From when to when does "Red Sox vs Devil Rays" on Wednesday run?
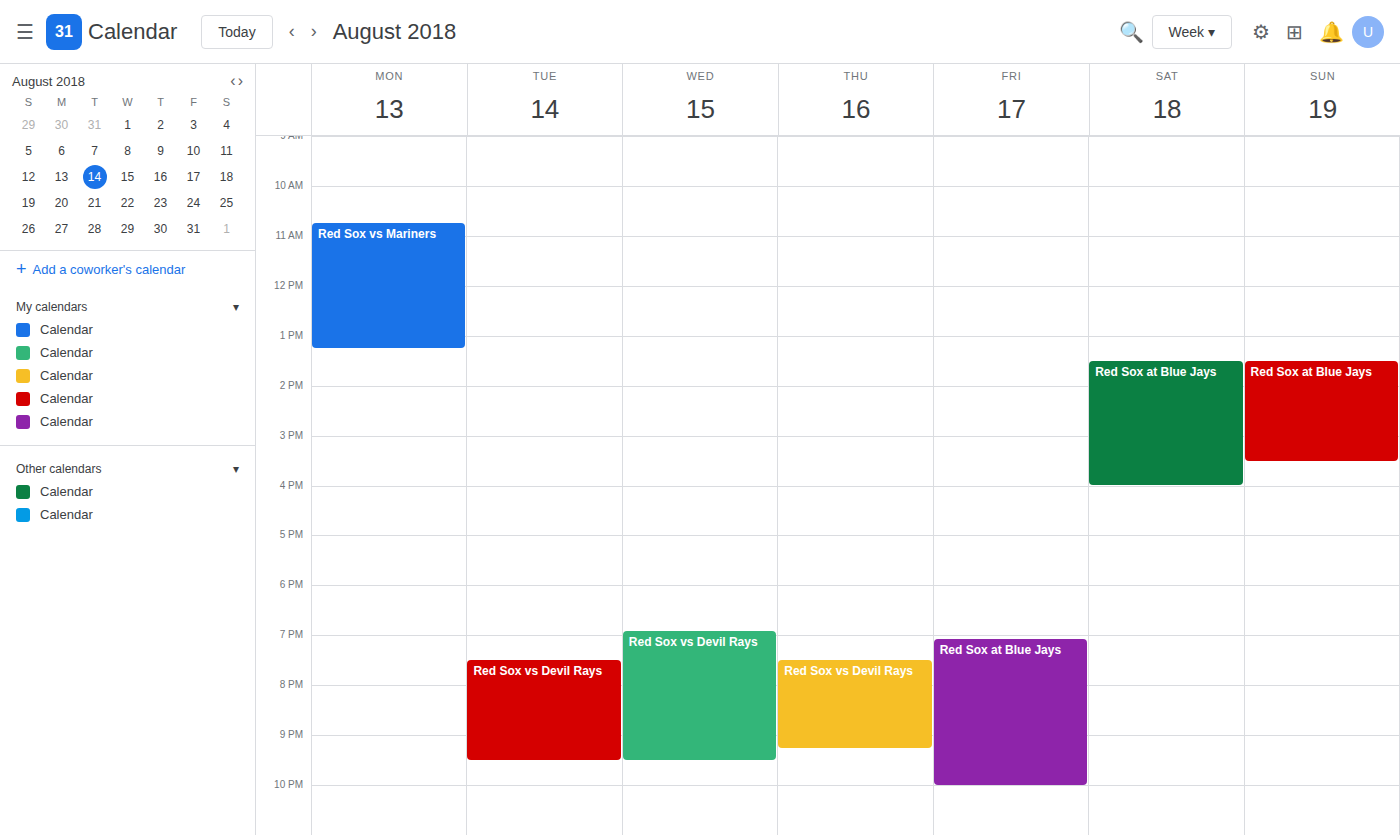
6:55 PM to 9:30 PM